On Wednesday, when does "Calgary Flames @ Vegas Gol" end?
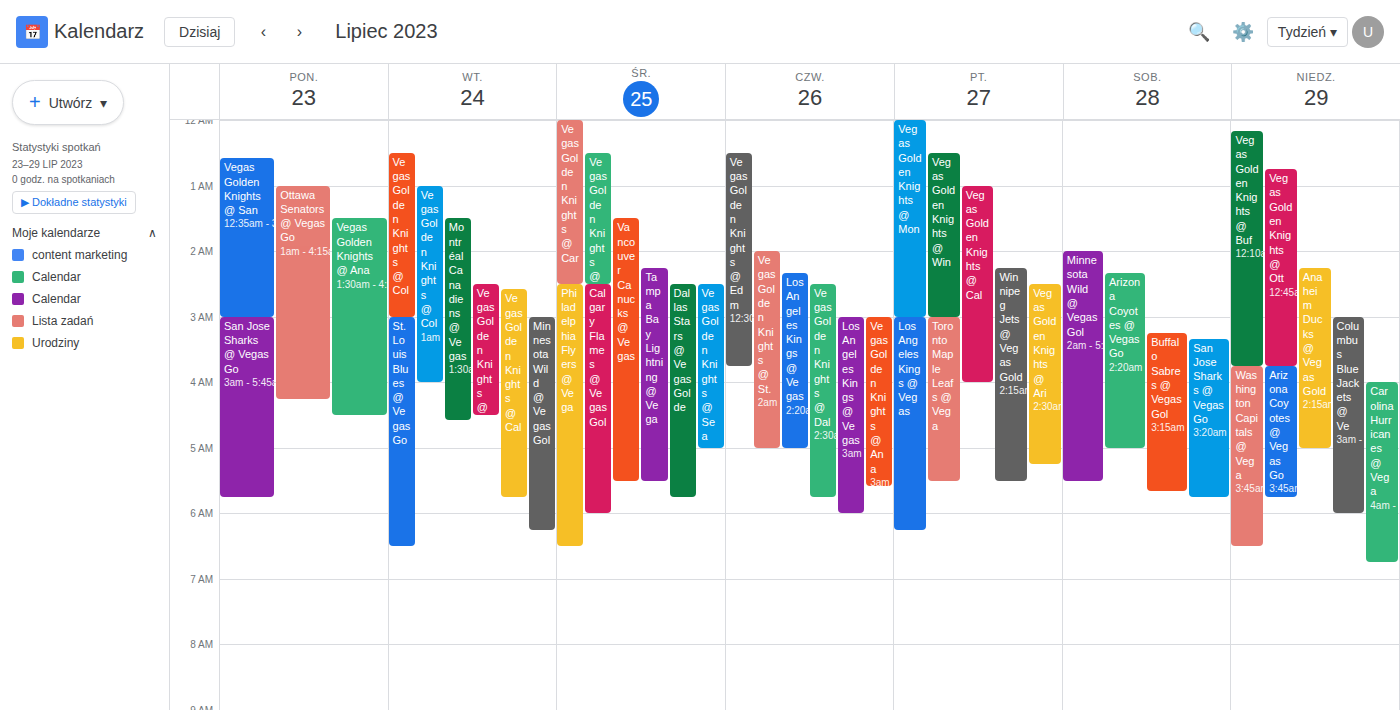
6:00 AM